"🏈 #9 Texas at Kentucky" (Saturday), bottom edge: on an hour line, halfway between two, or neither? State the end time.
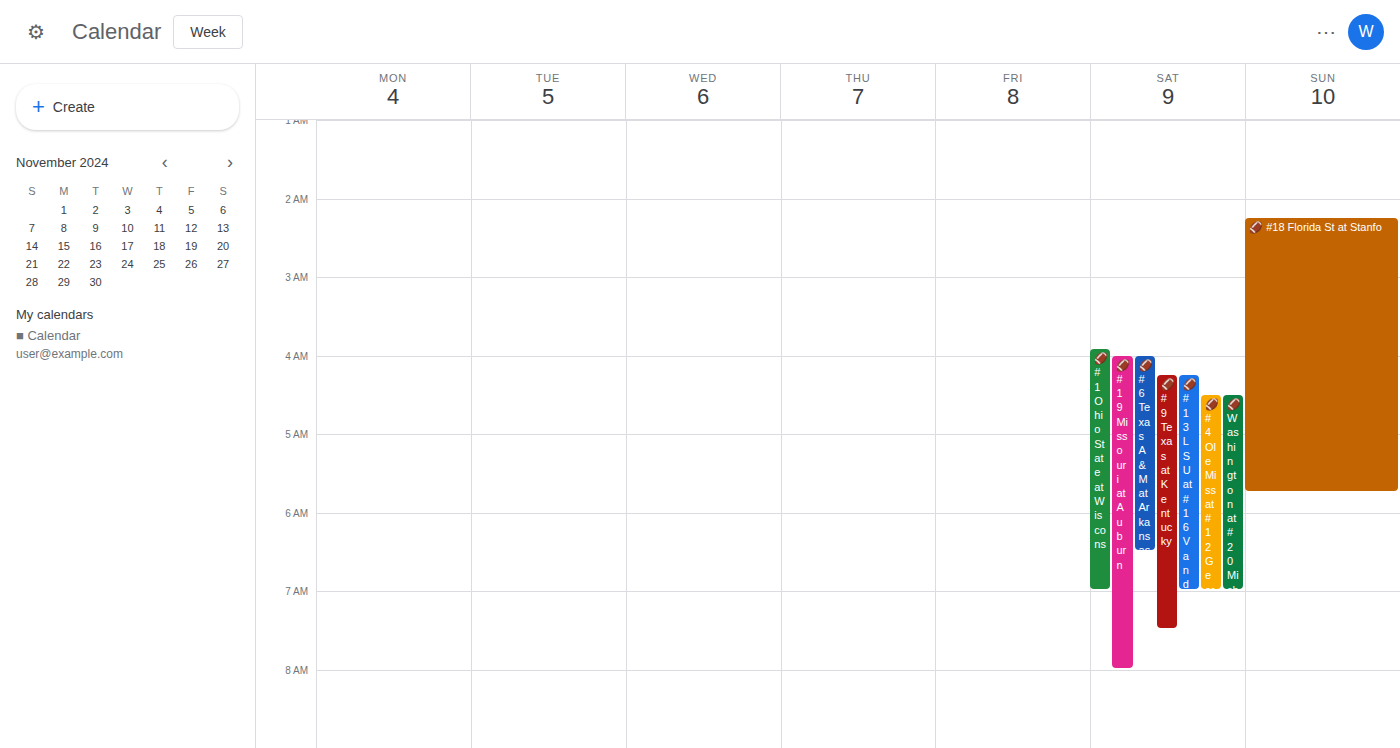
7:30 AM -- halfway between the 7 AM and 8 AM lines.